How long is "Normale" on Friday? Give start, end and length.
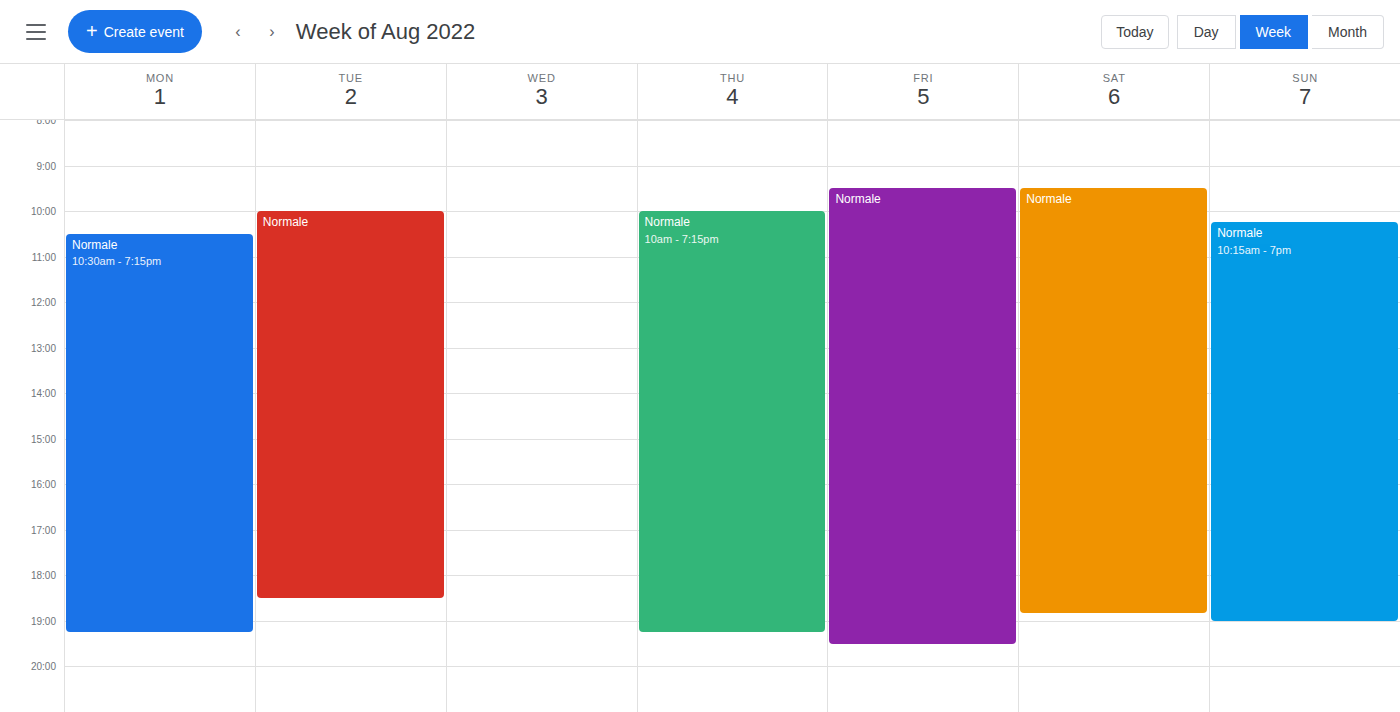
9:30 AM to 7:30 PM, 10 hours